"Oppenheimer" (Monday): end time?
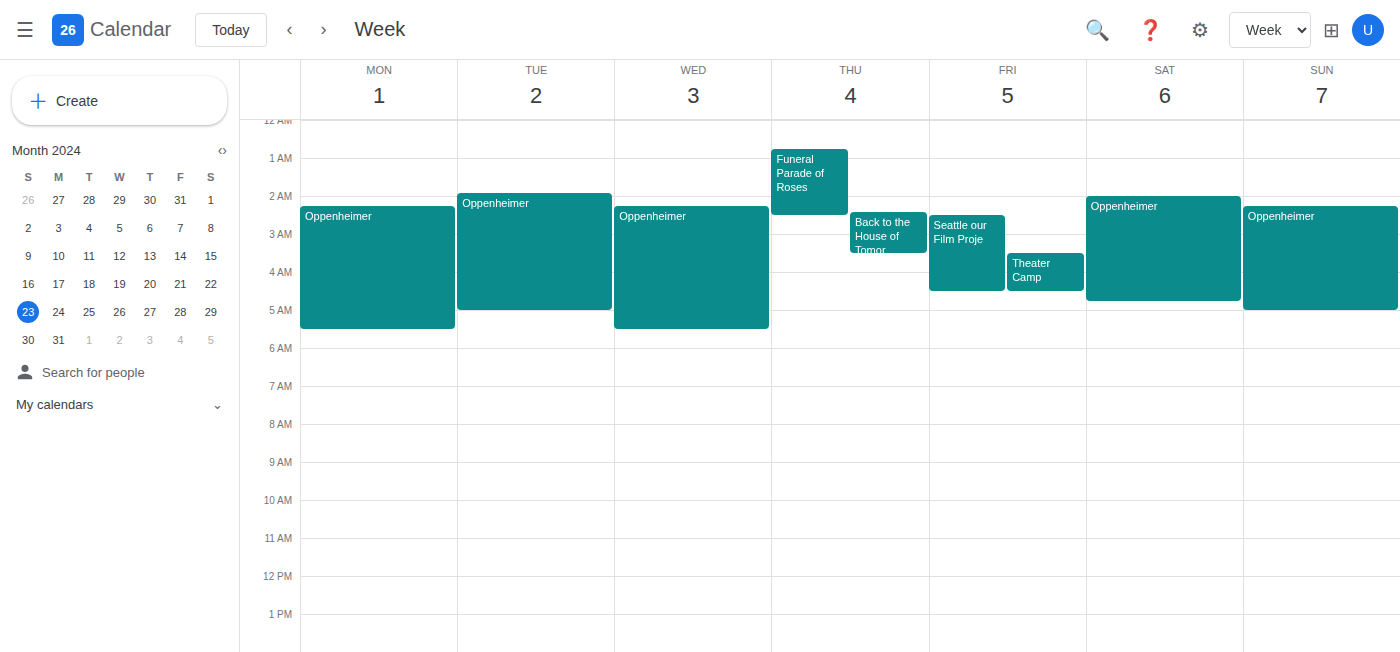
5:30 AM